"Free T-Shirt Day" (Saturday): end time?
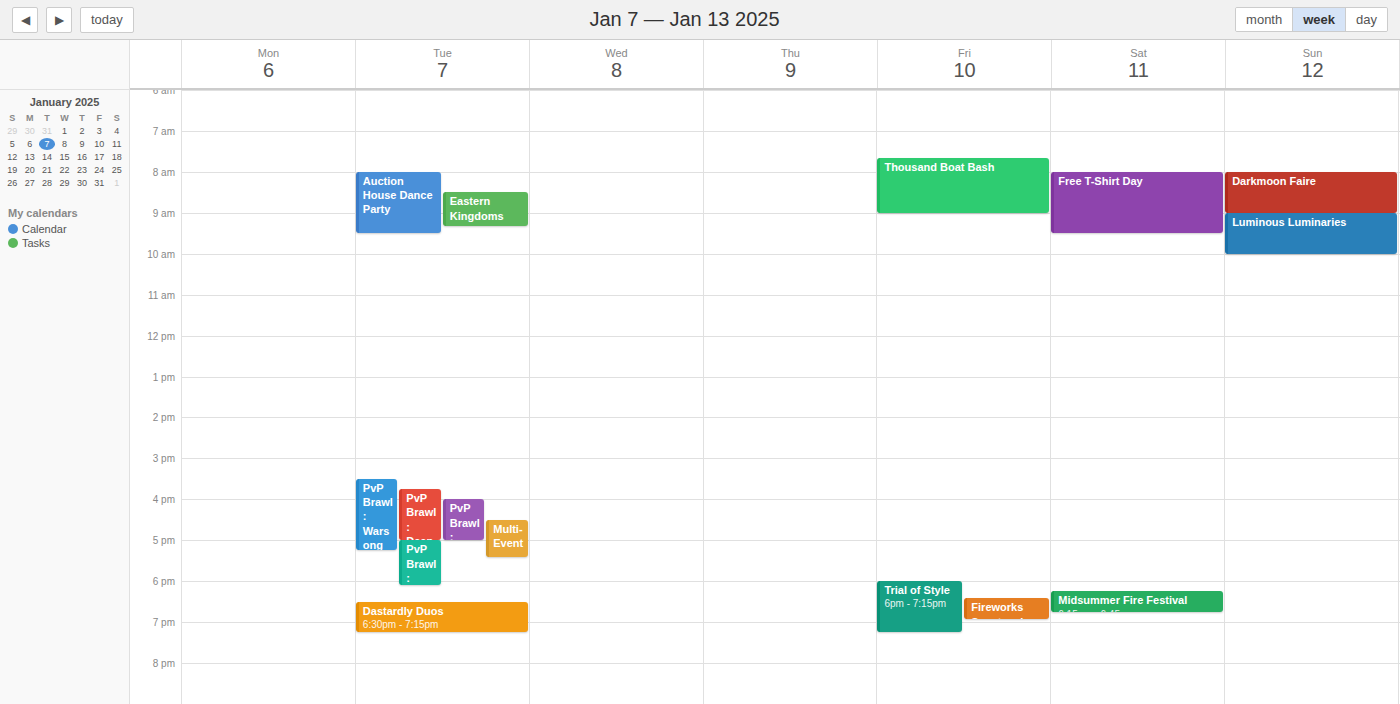
09:30